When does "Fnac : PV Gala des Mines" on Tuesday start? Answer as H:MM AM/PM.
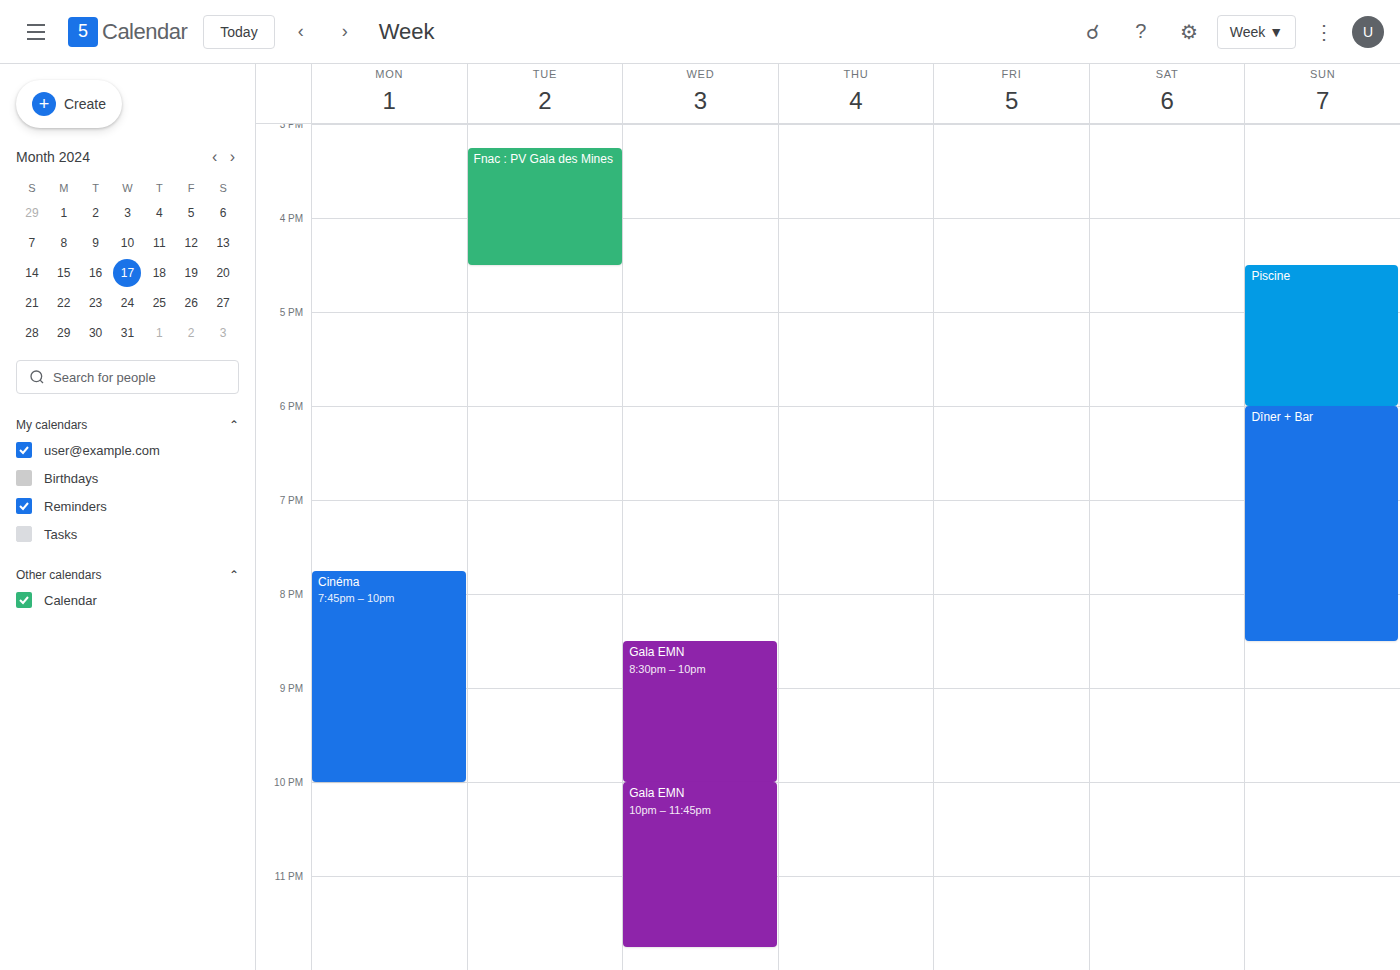
3:15 PM